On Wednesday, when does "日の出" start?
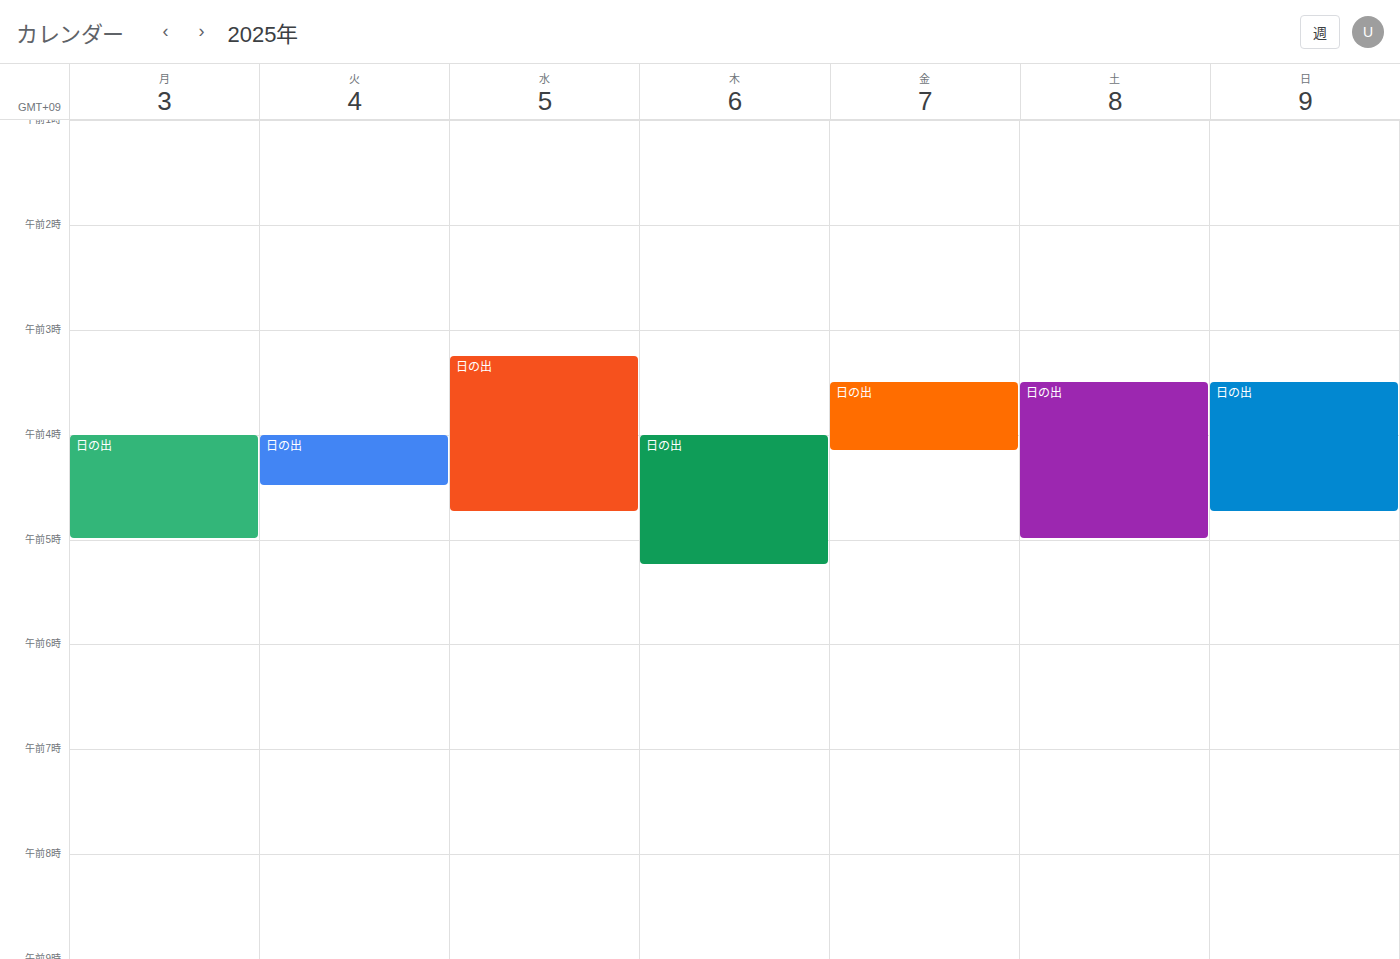
3:15 AM